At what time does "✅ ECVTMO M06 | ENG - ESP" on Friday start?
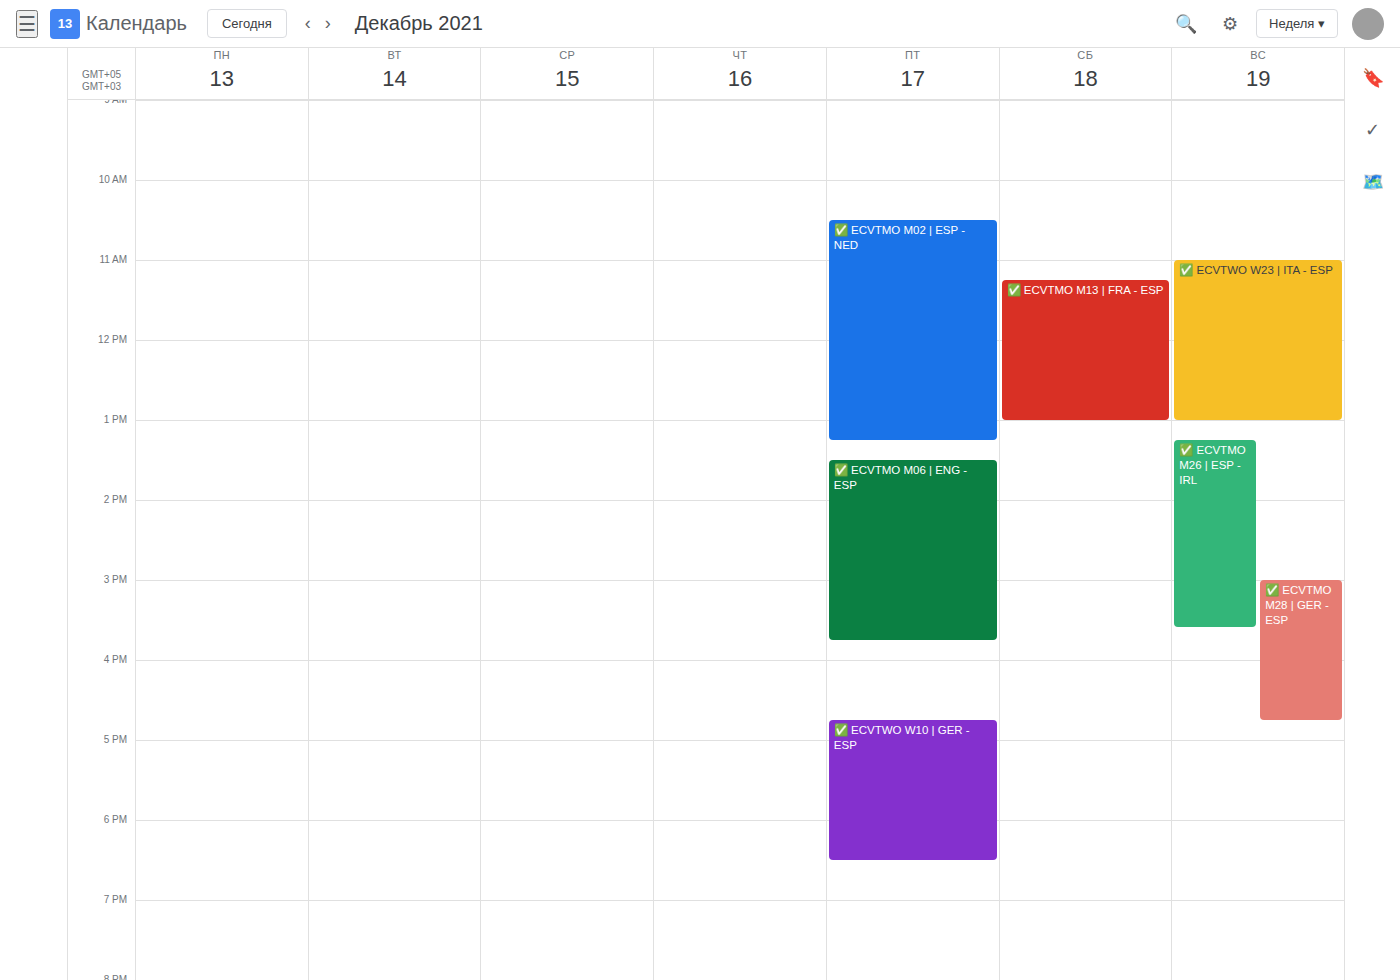
1:30 PM